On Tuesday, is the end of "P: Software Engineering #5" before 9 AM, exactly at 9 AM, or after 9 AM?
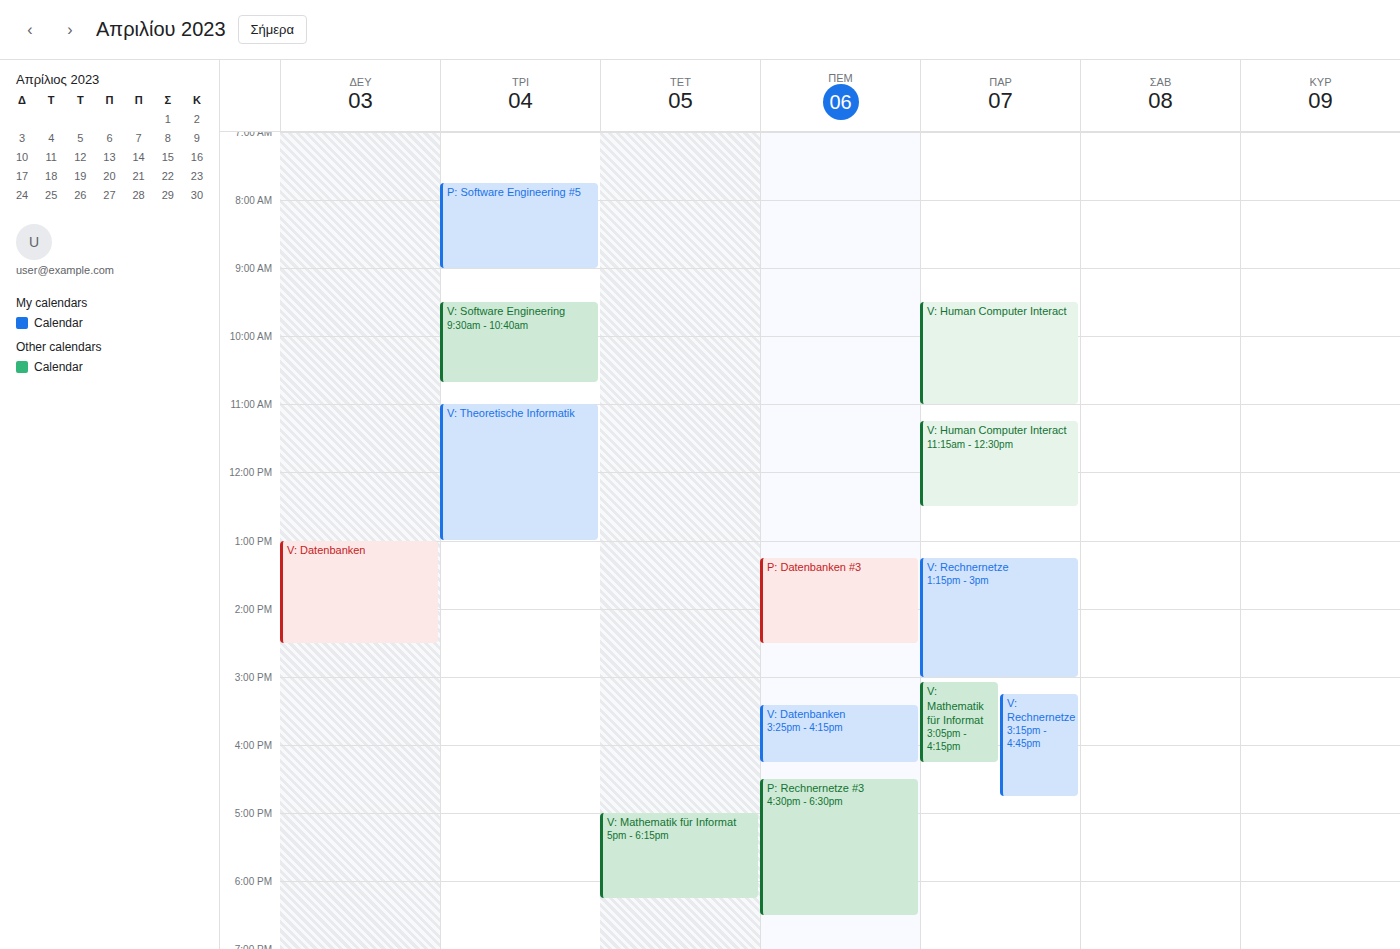
9:00 AM -- exactly at 9 AM, on the 9 AM line.